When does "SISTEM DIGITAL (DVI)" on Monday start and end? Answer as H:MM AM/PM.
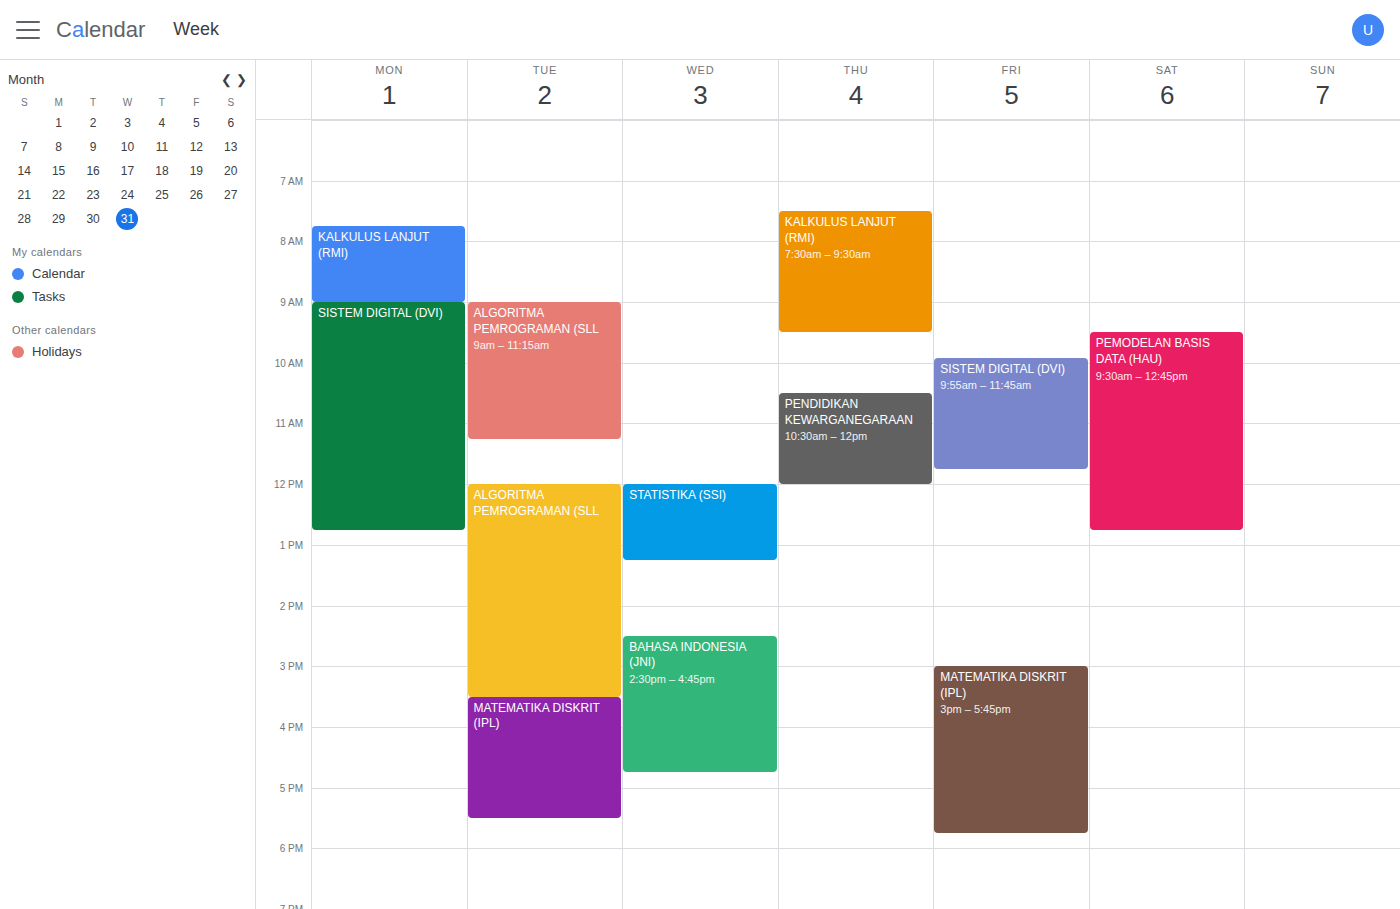
9:00 AM to 12:45 PM